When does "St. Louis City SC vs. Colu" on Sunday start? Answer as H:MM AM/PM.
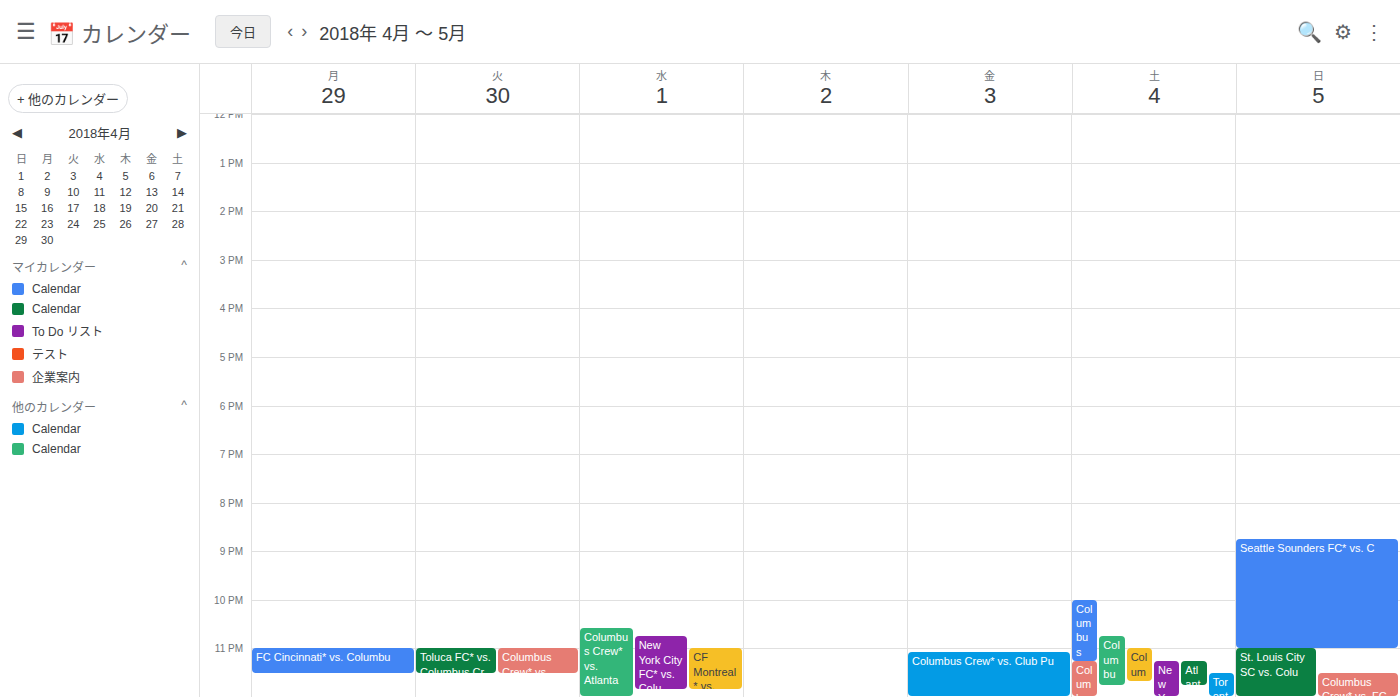
11:00 PM